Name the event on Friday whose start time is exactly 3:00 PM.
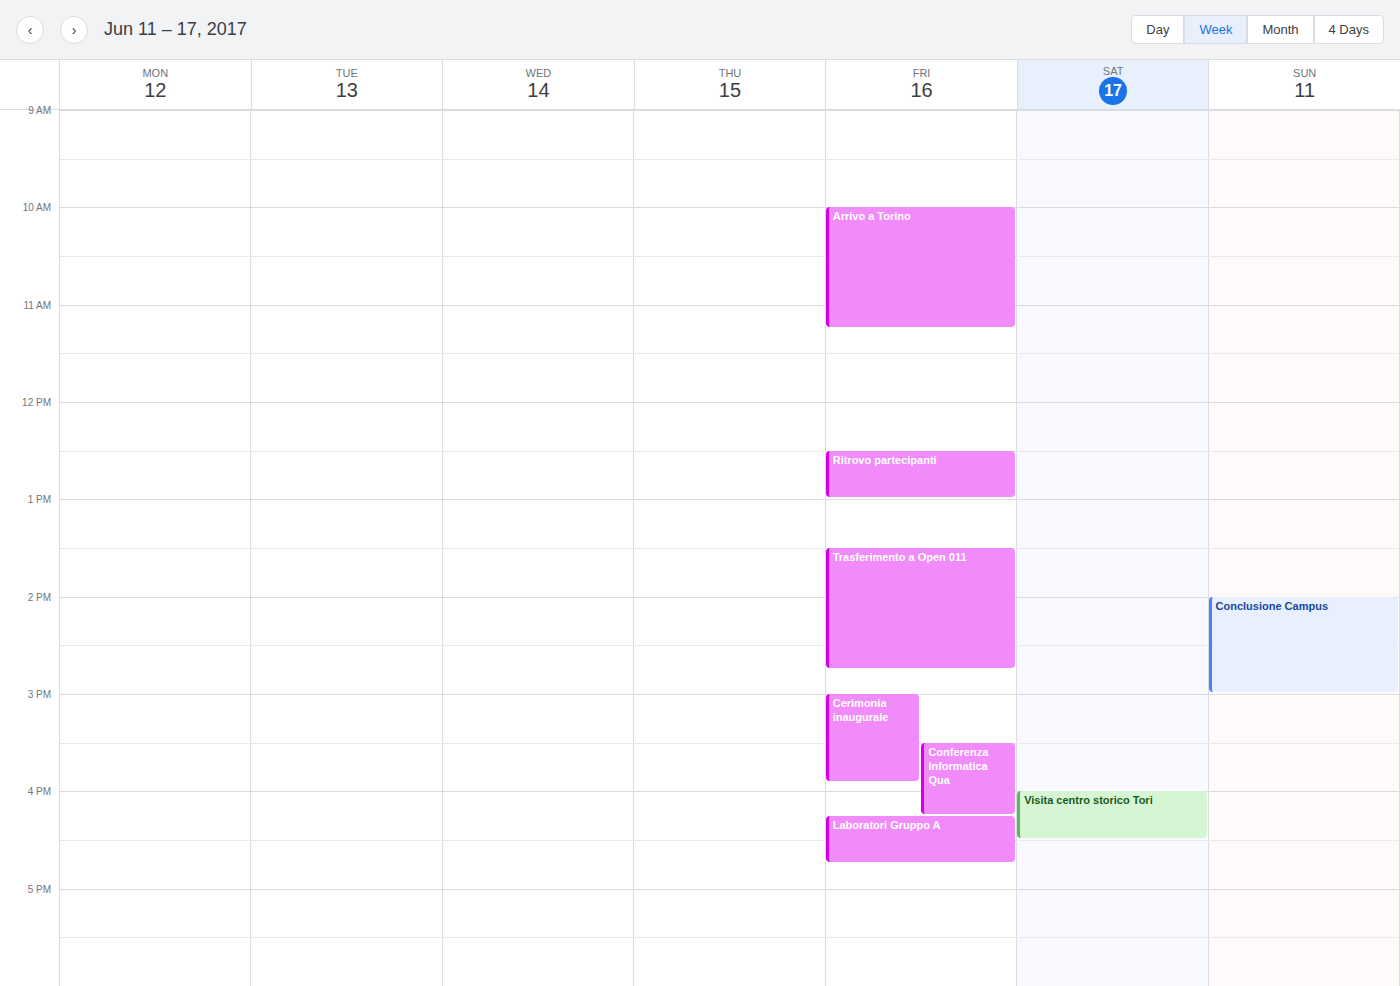
"Cerimonia inaugurale"